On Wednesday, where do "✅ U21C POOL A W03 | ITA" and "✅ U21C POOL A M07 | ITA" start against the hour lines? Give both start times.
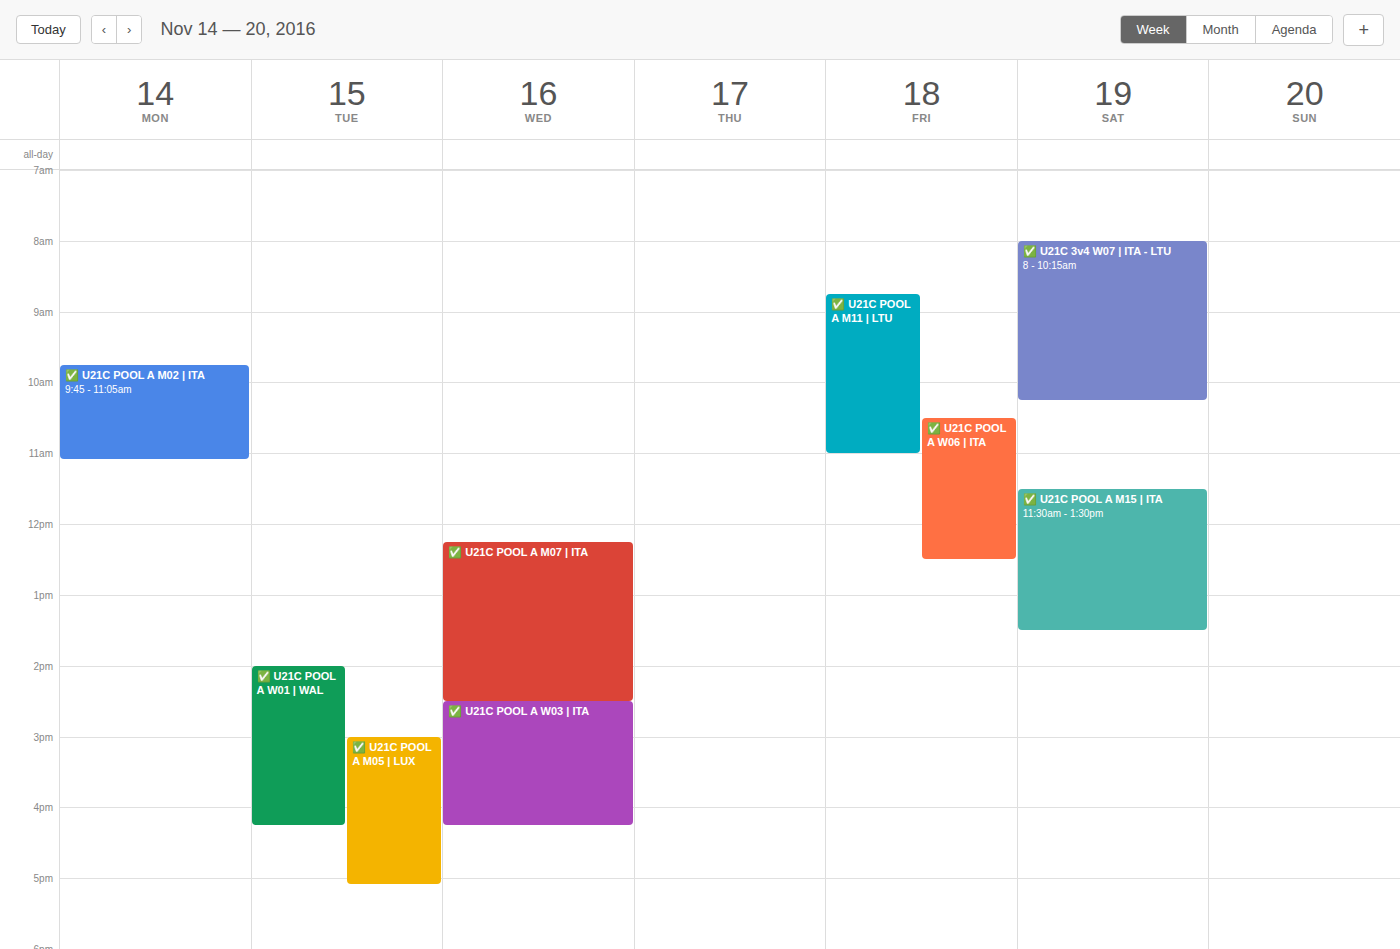
"✅ U21C POOL A W03 | ITA": 2:30 PM, halfway between the 2 PM and 3 PM lines. "✅ U21C POOL A M07 | ITA": 12:15 PM, neither: a quarter of the way from the 12 PM line to the 1 PM line.